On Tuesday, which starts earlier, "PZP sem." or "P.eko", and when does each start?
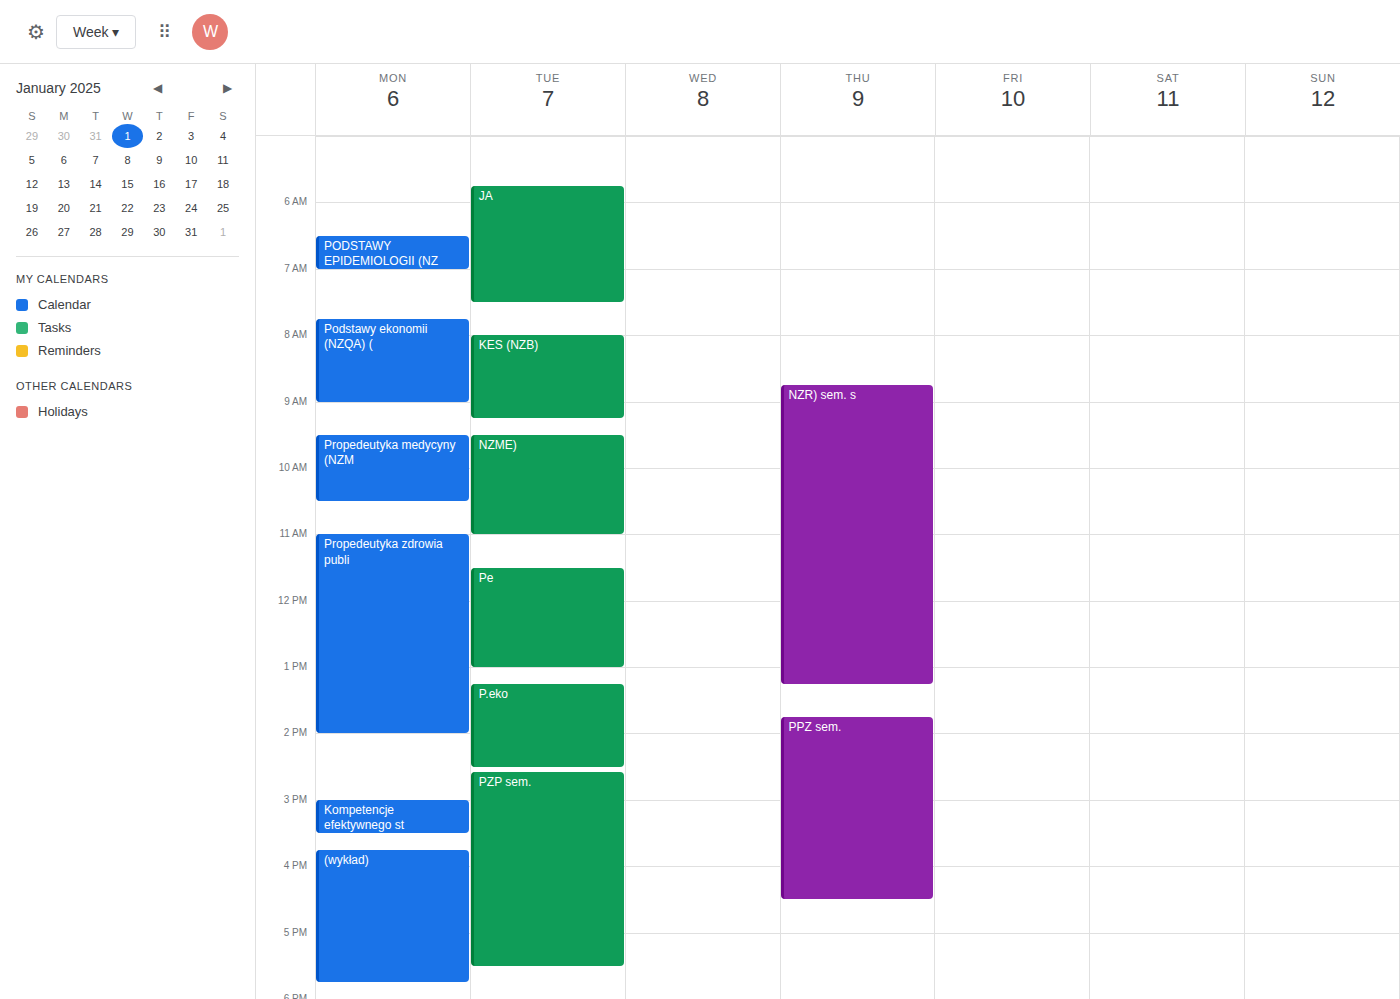
"P.eko" 1:15 PM; "PZP sem." 2:35 PM.